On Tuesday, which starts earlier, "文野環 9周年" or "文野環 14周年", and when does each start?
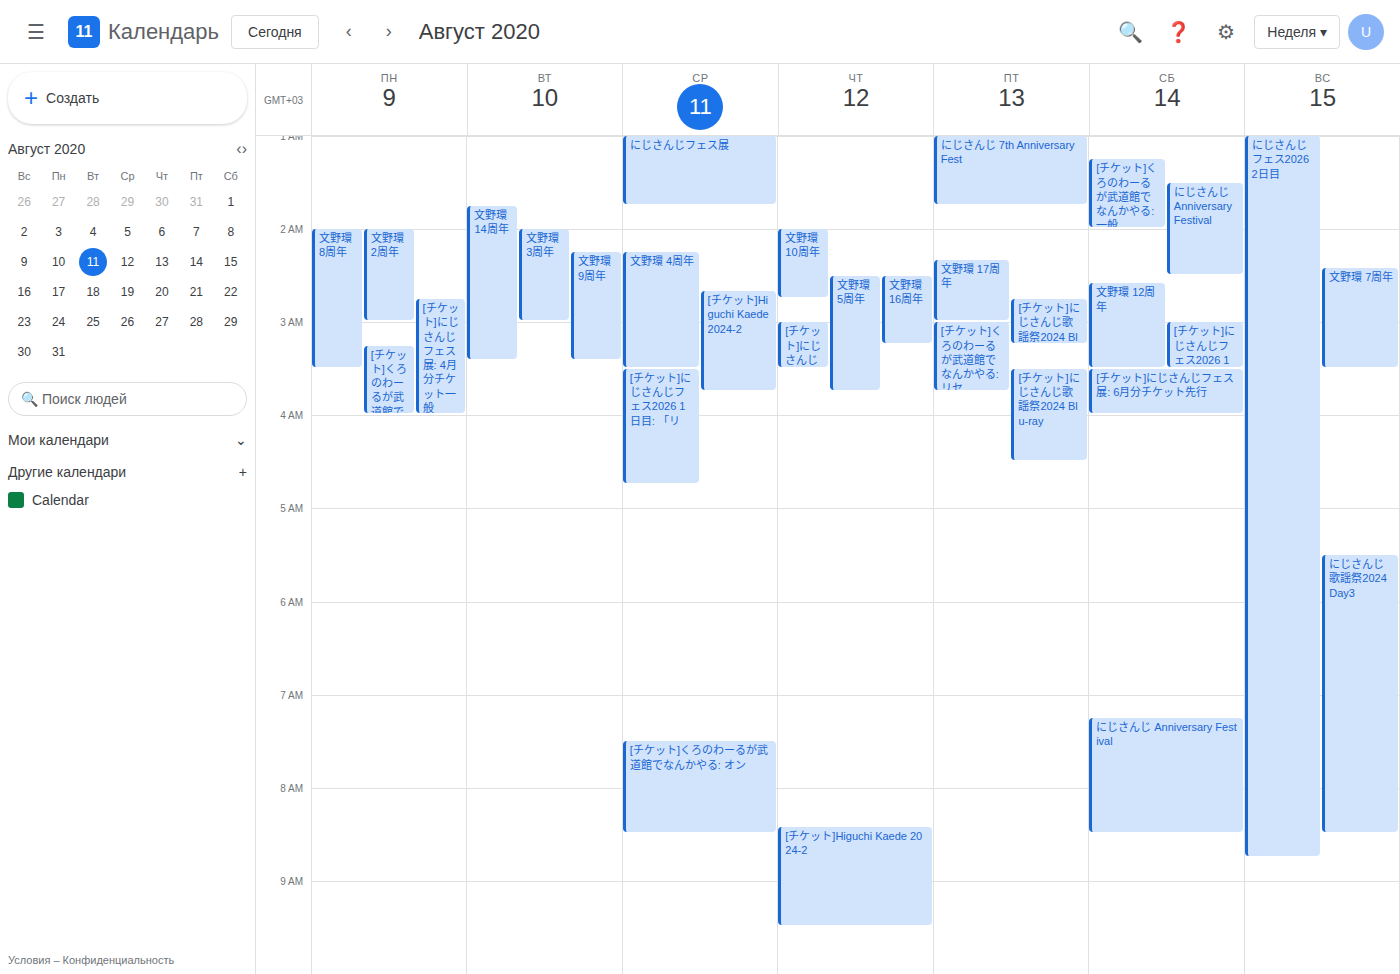
"文野環 14周年" 01:45; "文野環 9周年" 02:15.